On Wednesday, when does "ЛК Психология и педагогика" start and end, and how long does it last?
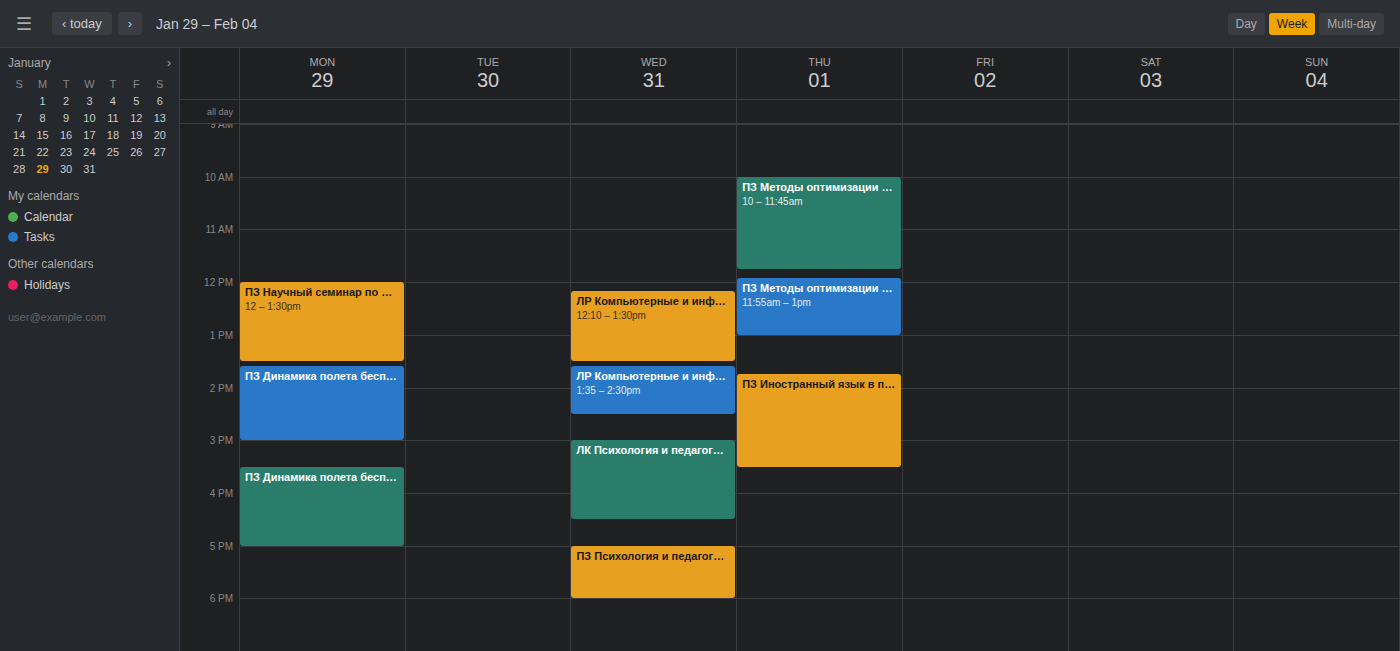
3:00 PM to 4:30 PM, 1 hour 30 minutes